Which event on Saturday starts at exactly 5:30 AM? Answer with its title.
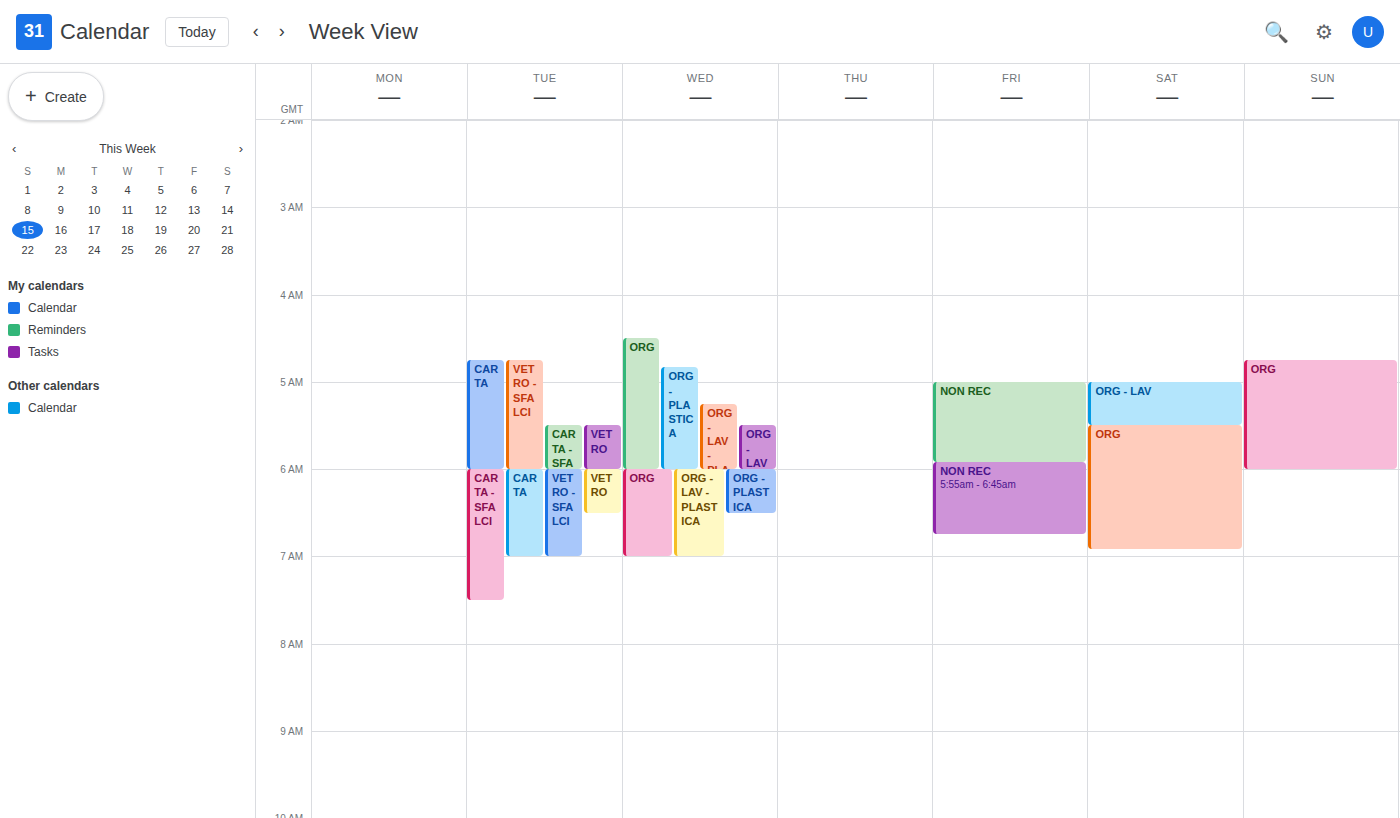
"ORG"